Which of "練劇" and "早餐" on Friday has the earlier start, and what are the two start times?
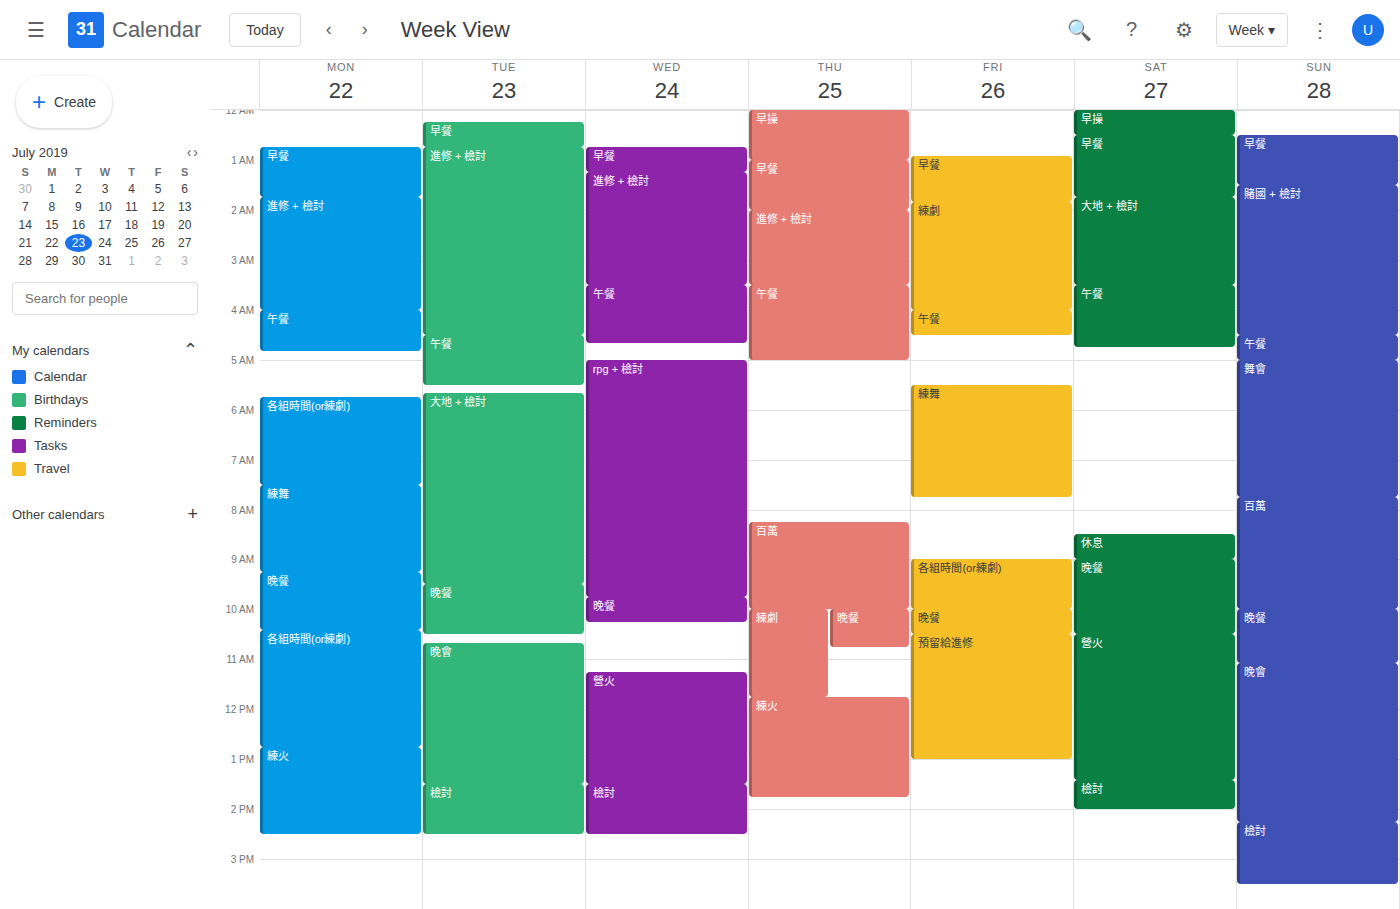
"早餐" 12:55 AM; "練劇" 1:50 AM.